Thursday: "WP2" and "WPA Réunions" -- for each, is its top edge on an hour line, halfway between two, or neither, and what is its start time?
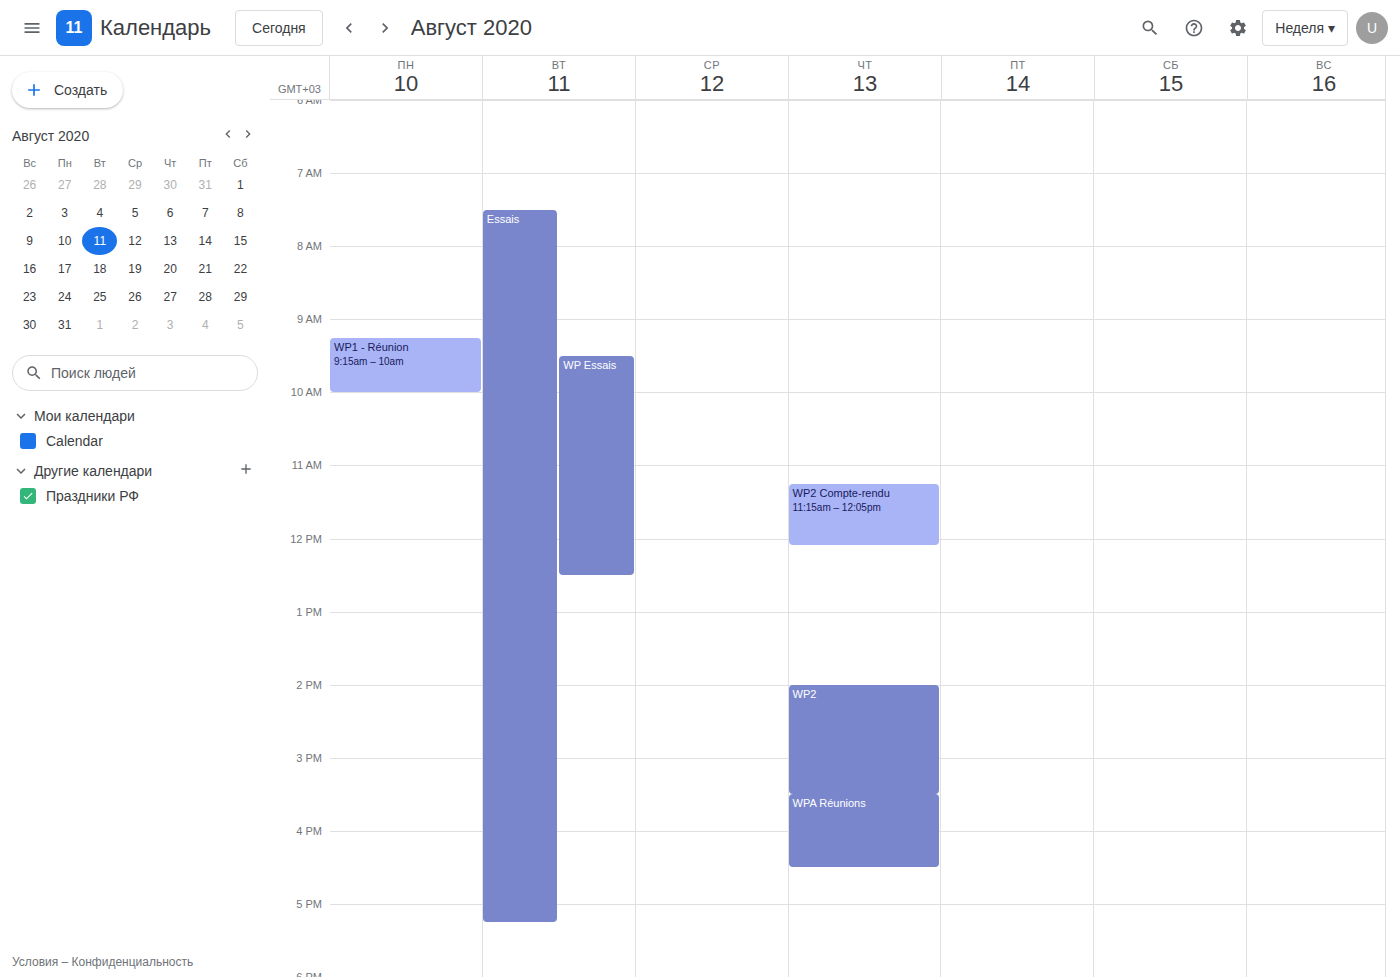
"WP2": 2:00 PM, exactly on the 2 PM line. "WPA Réunions": 3:30 PM, halfway between the 3 PM and 4 PM lines.